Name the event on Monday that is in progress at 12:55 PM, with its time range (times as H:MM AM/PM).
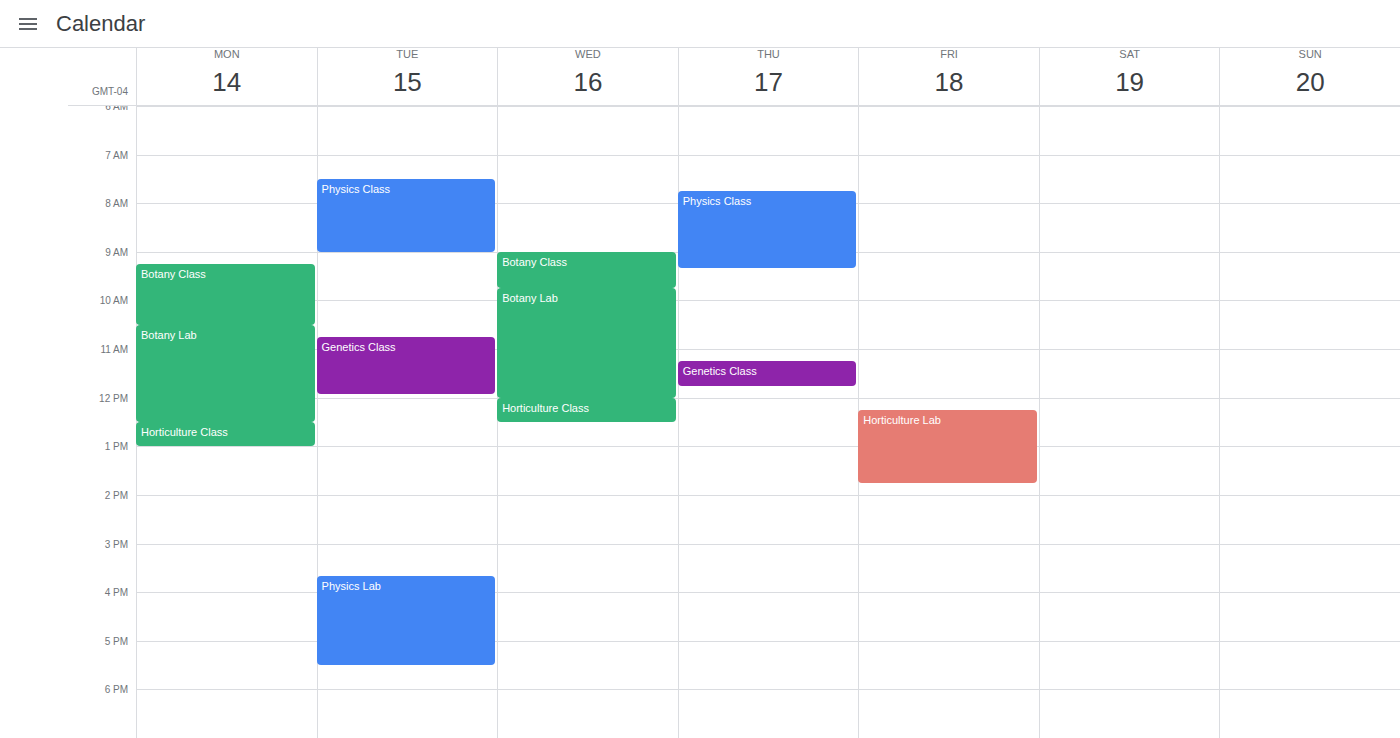
"Horticulture Class", 12:30 PM to 1:00 PM